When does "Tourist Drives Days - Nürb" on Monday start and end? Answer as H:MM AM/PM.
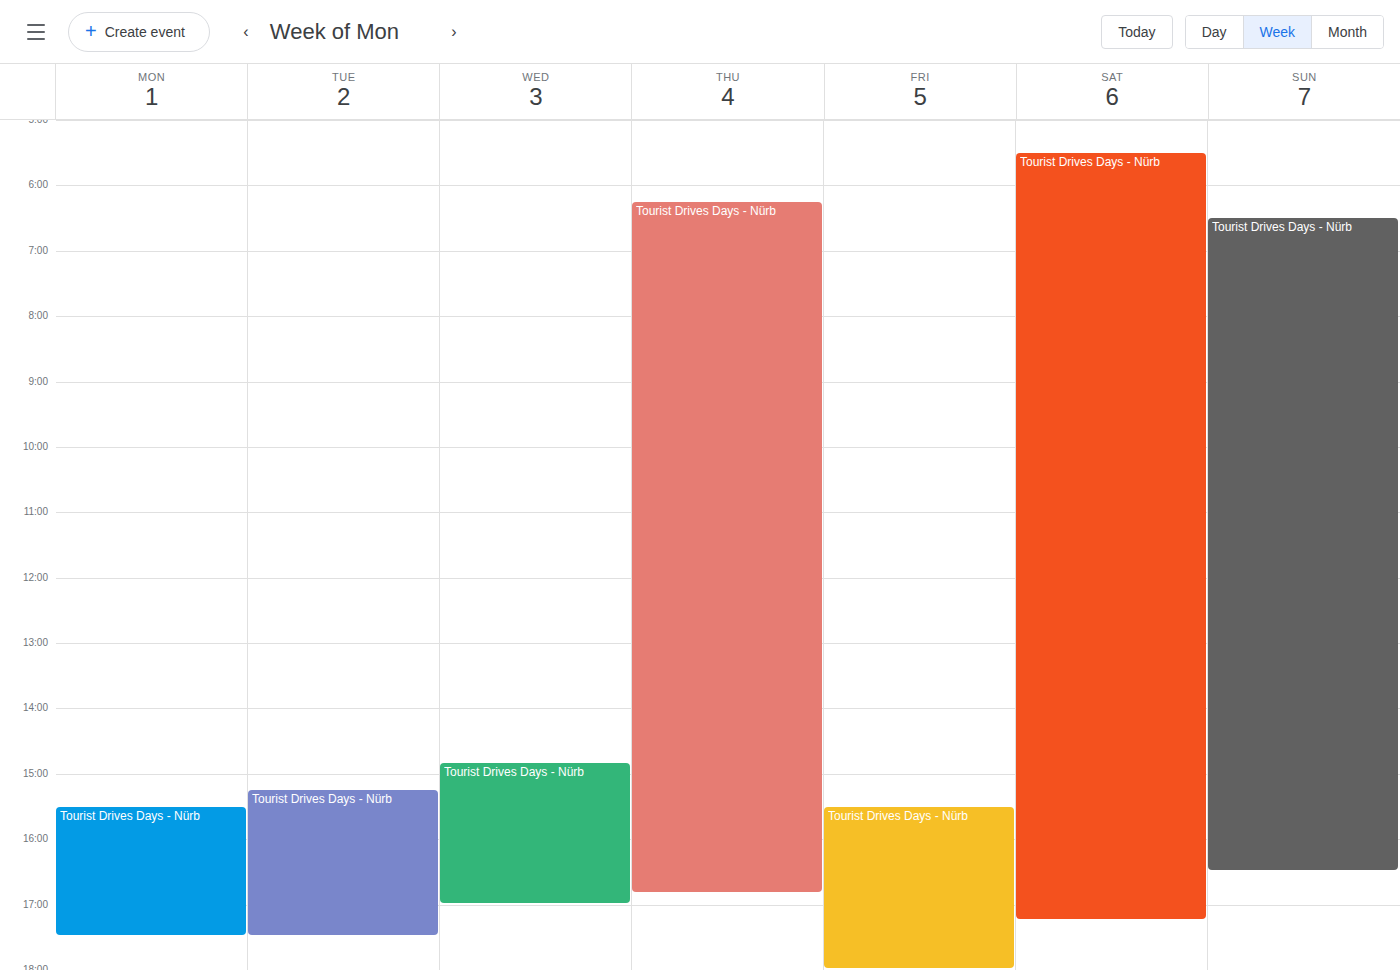
3:30 PM to 5:30 PM